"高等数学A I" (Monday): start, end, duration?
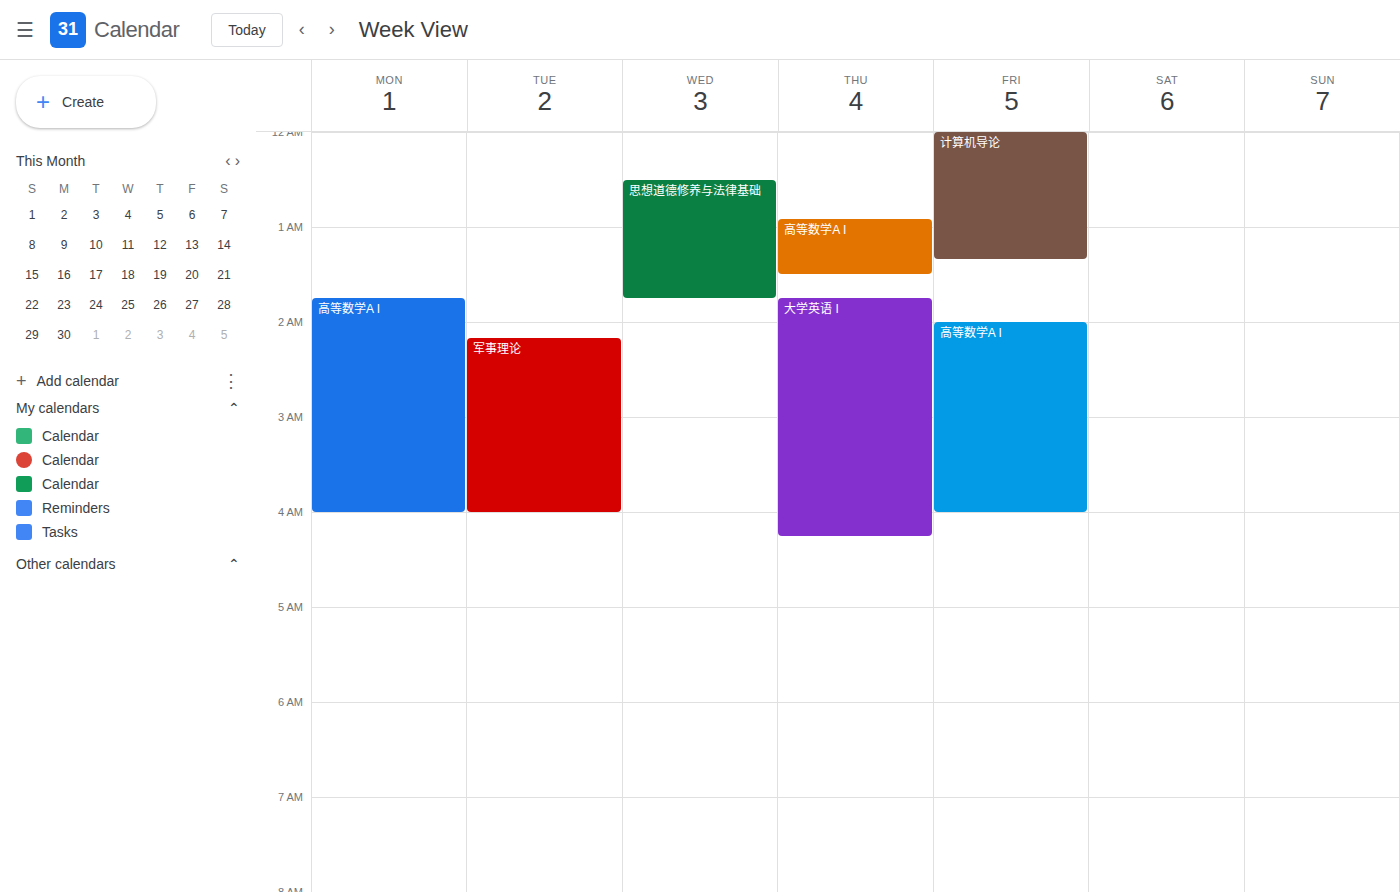
1:45 AM to 4:00 AM, 2 hours 15 minutes